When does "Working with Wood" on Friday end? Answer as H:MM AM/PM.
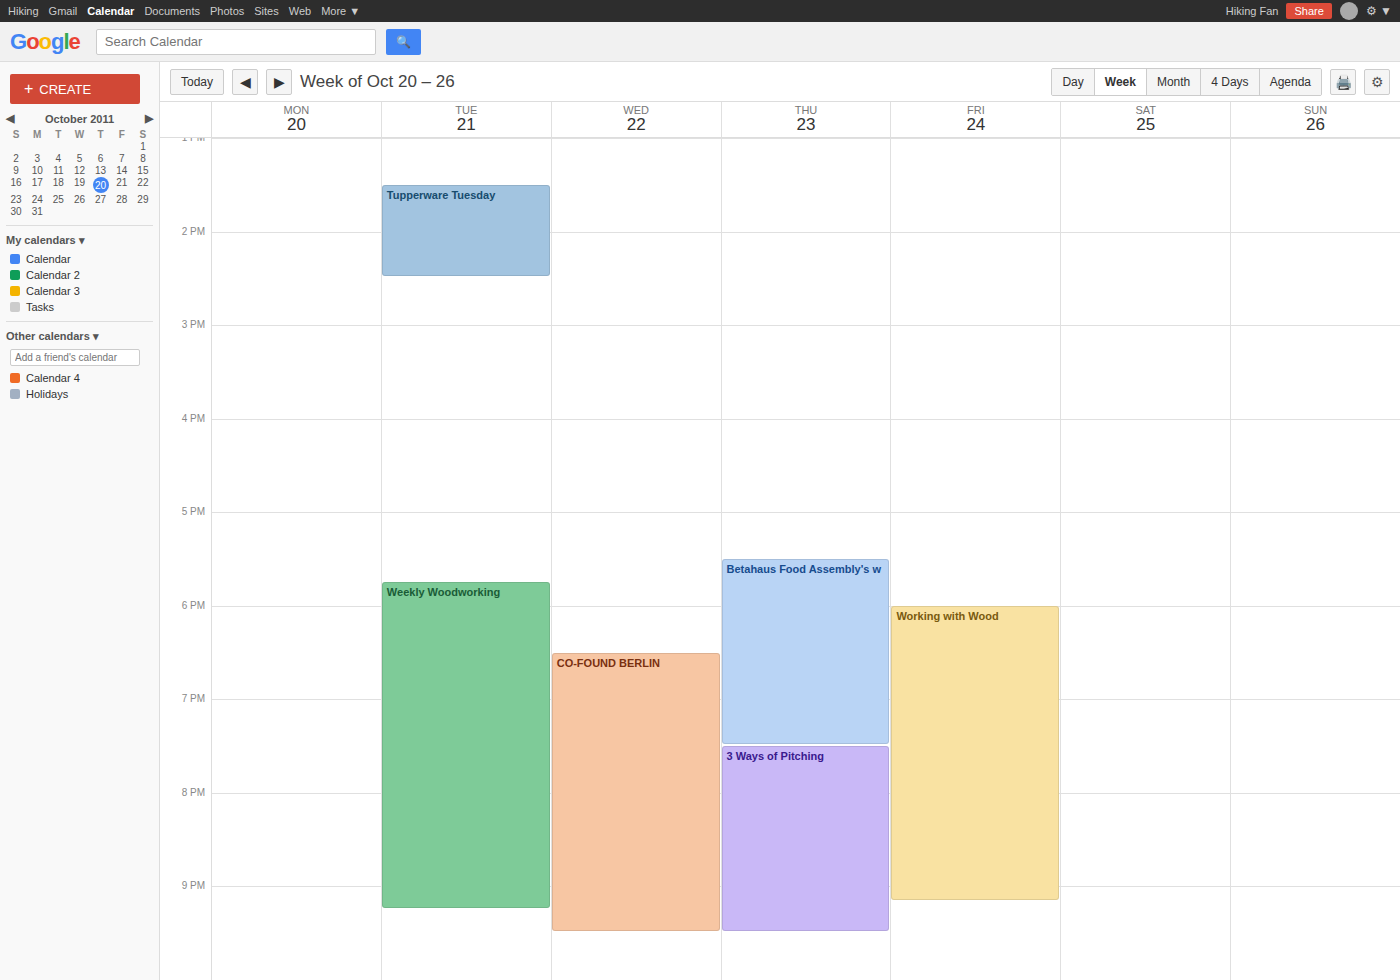
9:10 PM